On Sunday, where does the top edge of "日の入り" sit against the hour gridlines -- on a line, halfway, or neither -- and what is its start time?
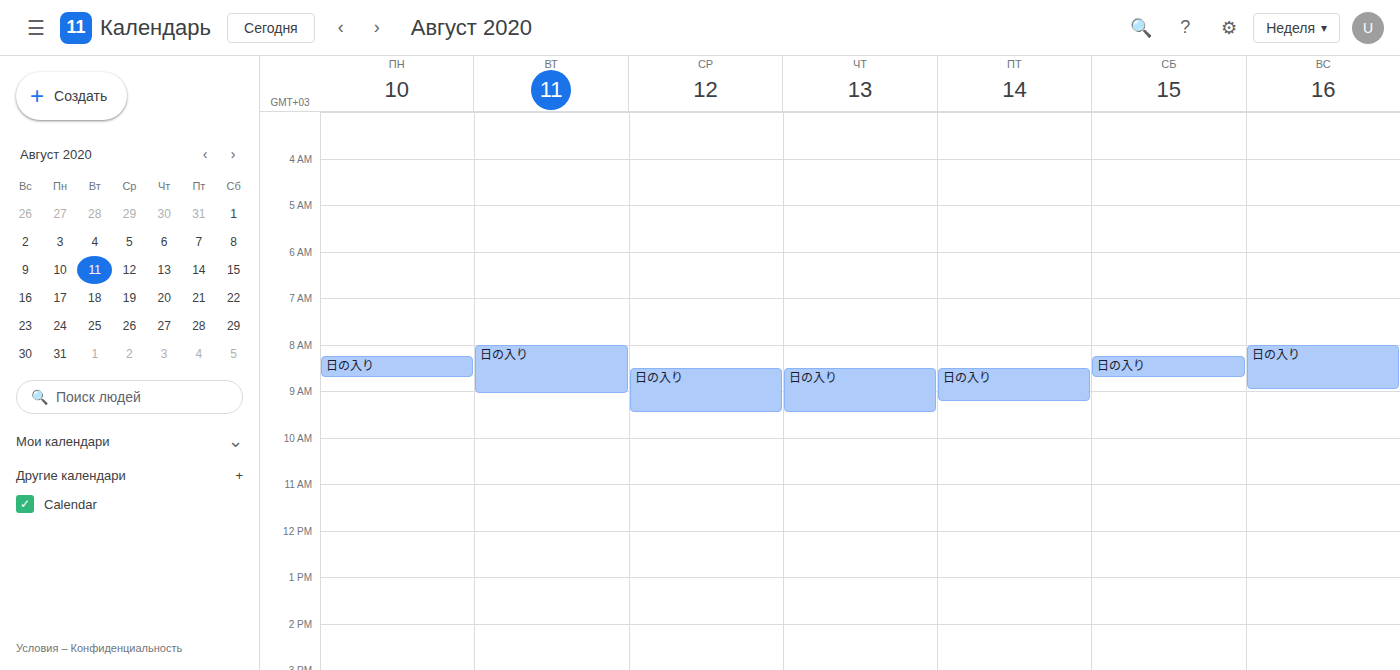
8:00 AM -- exactly on the 8 AM line.